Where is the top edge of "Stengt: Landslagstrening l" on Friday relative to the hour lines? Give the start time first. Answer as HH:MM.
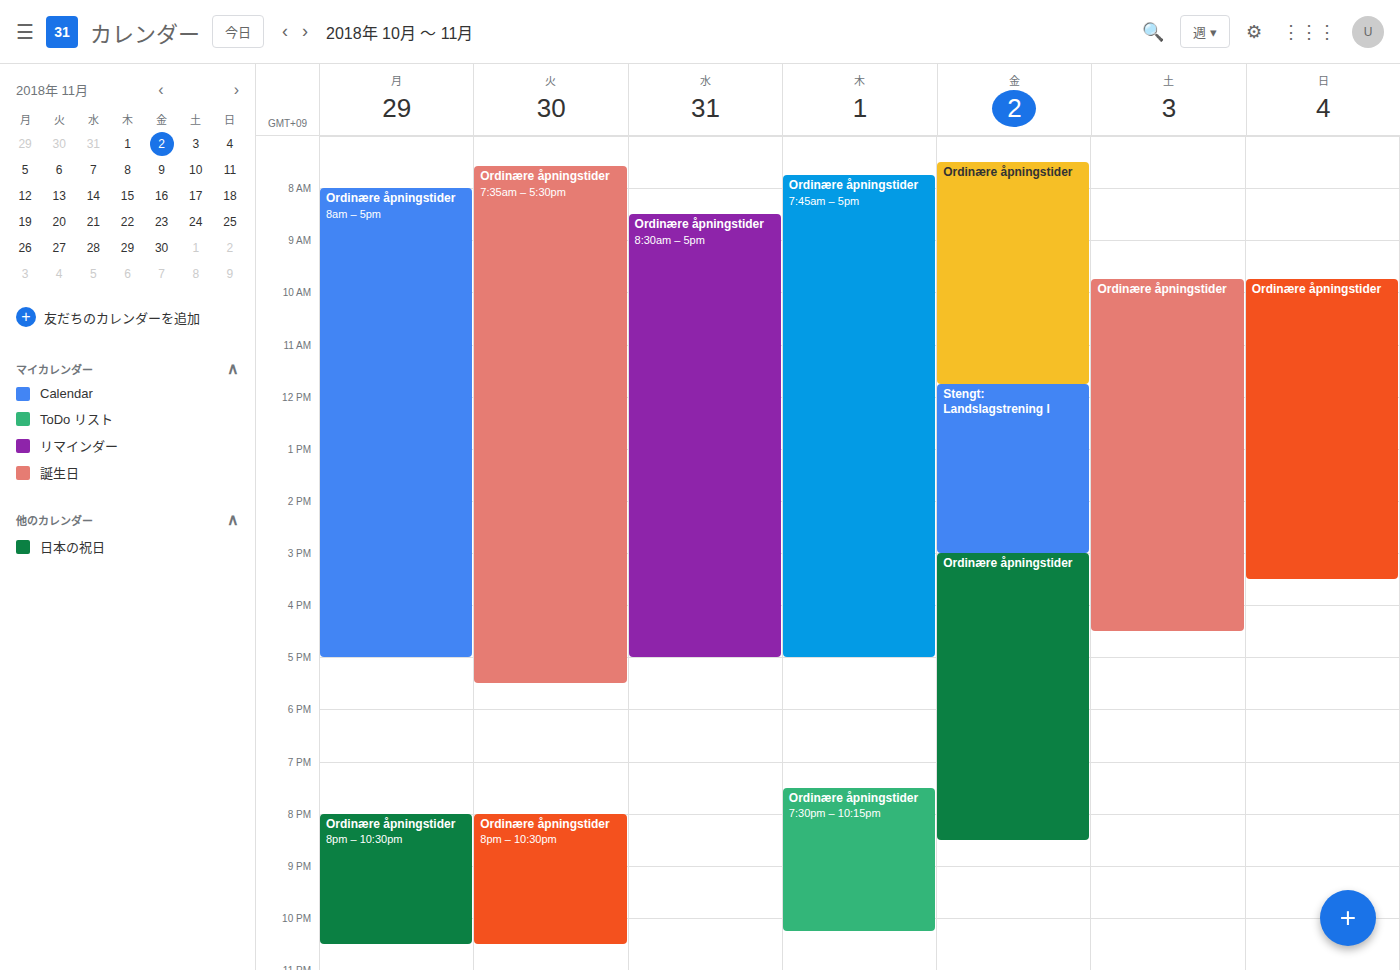
11:45 -- neither: three quarters of the way from the 11:00 line to the 12:00 line.